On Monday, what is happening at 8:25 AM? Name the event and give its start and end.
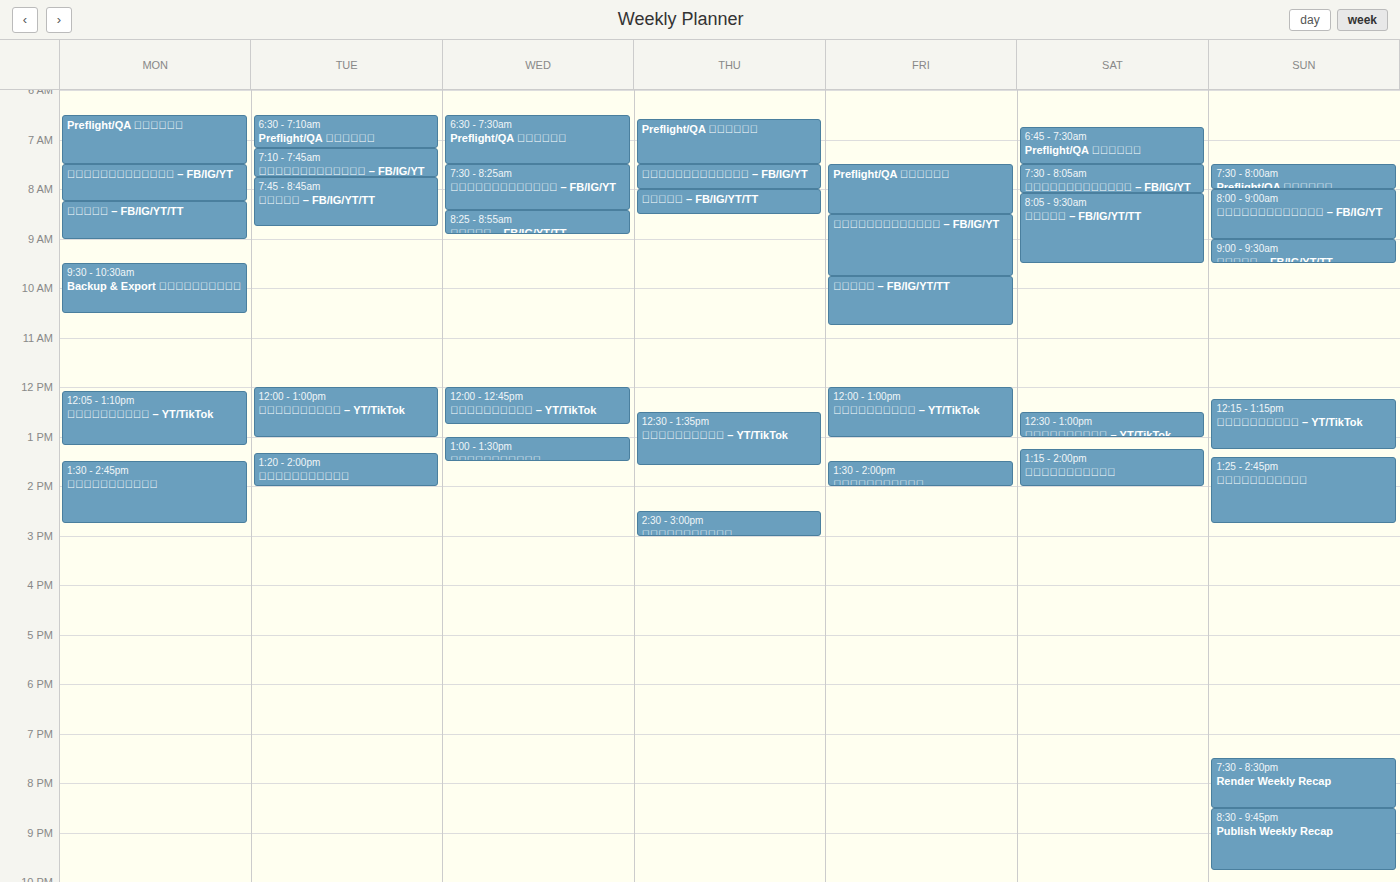
"คำคม – FB/IG/YT/TT", 8:15 AM to 9:00 AM